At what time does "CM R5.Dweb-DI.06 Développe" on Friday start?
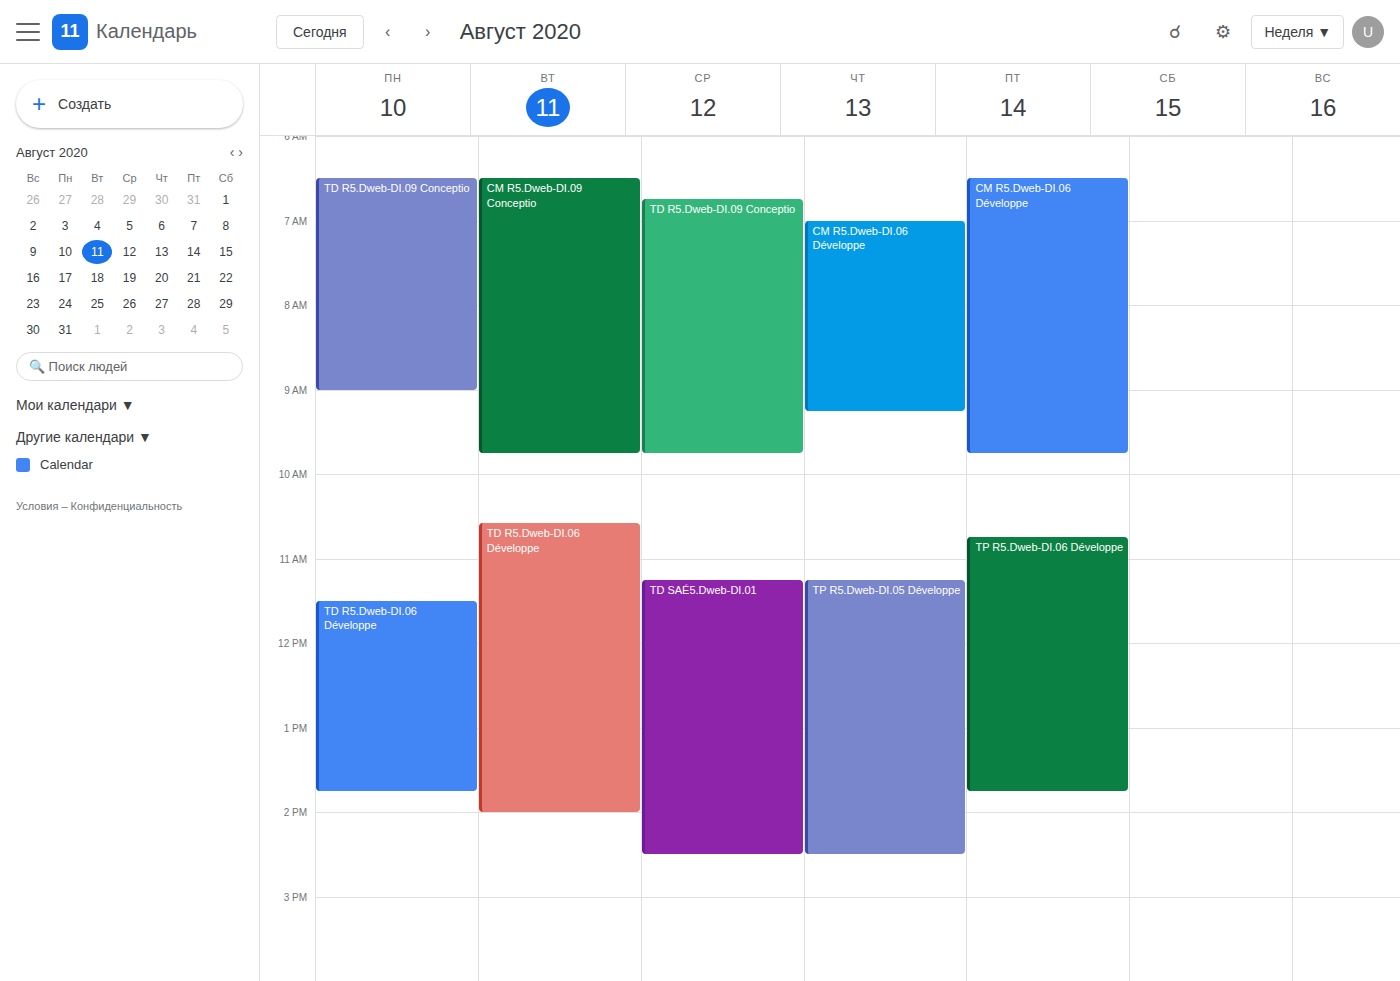
6:30 AM